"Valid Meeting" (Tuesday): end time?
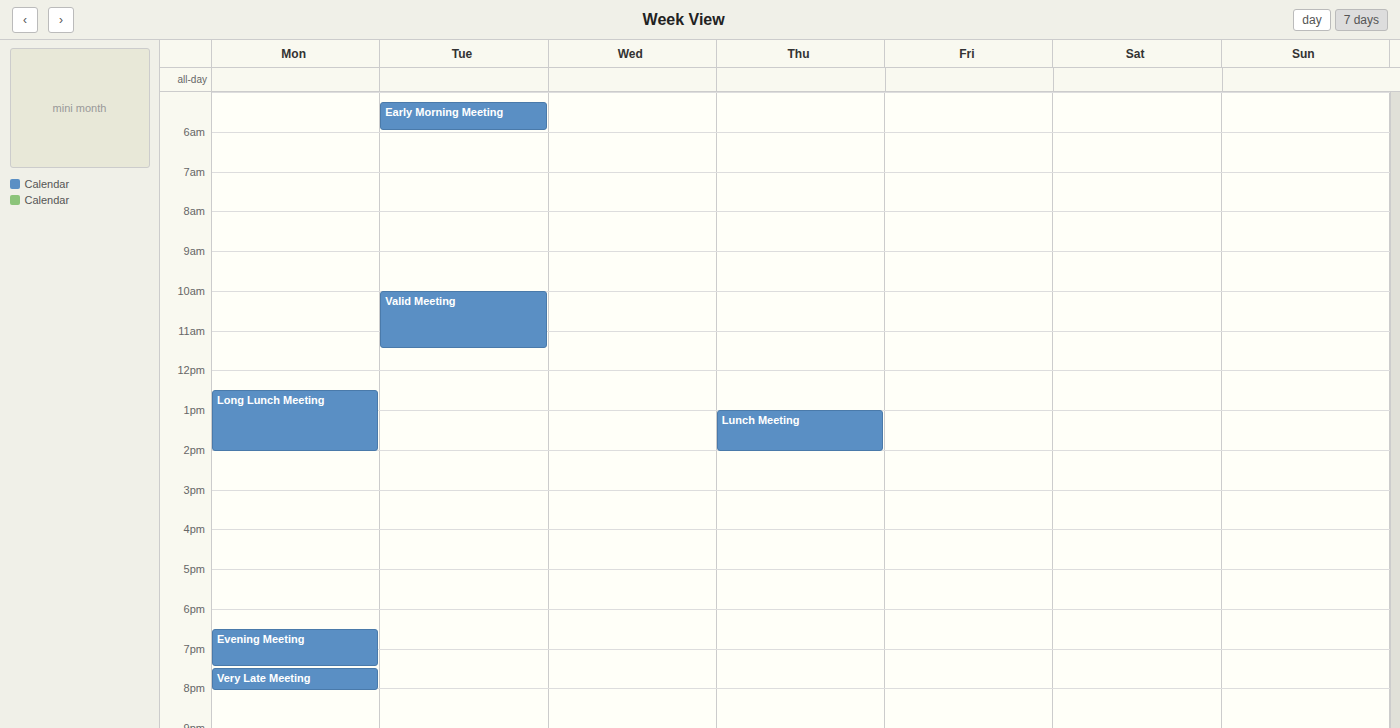
11:30 AM